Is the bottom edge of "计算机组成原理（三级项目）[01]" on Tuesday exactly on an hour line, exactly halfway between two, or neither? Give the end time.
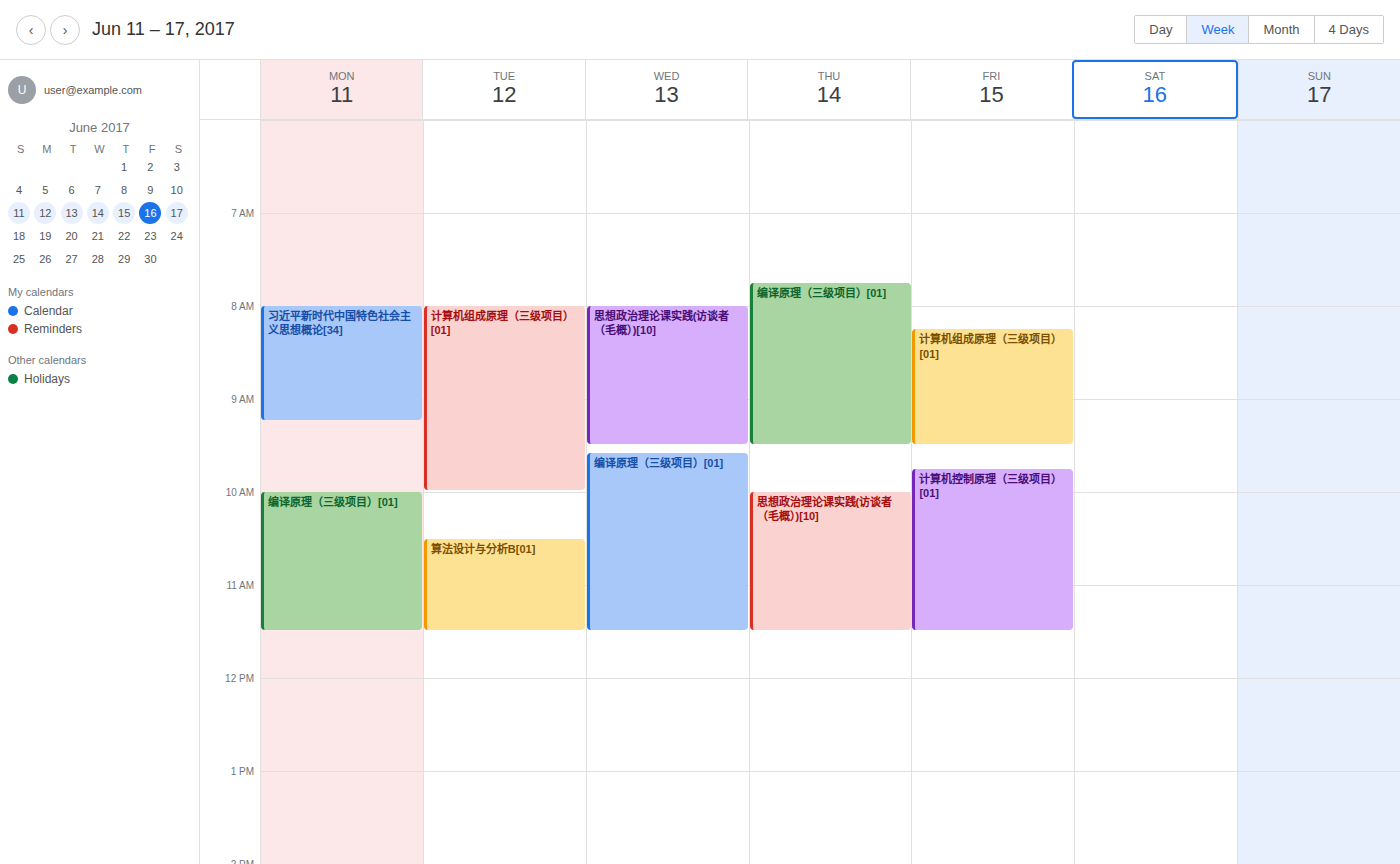
10:00 AM -- exactly on the 10 AM line.